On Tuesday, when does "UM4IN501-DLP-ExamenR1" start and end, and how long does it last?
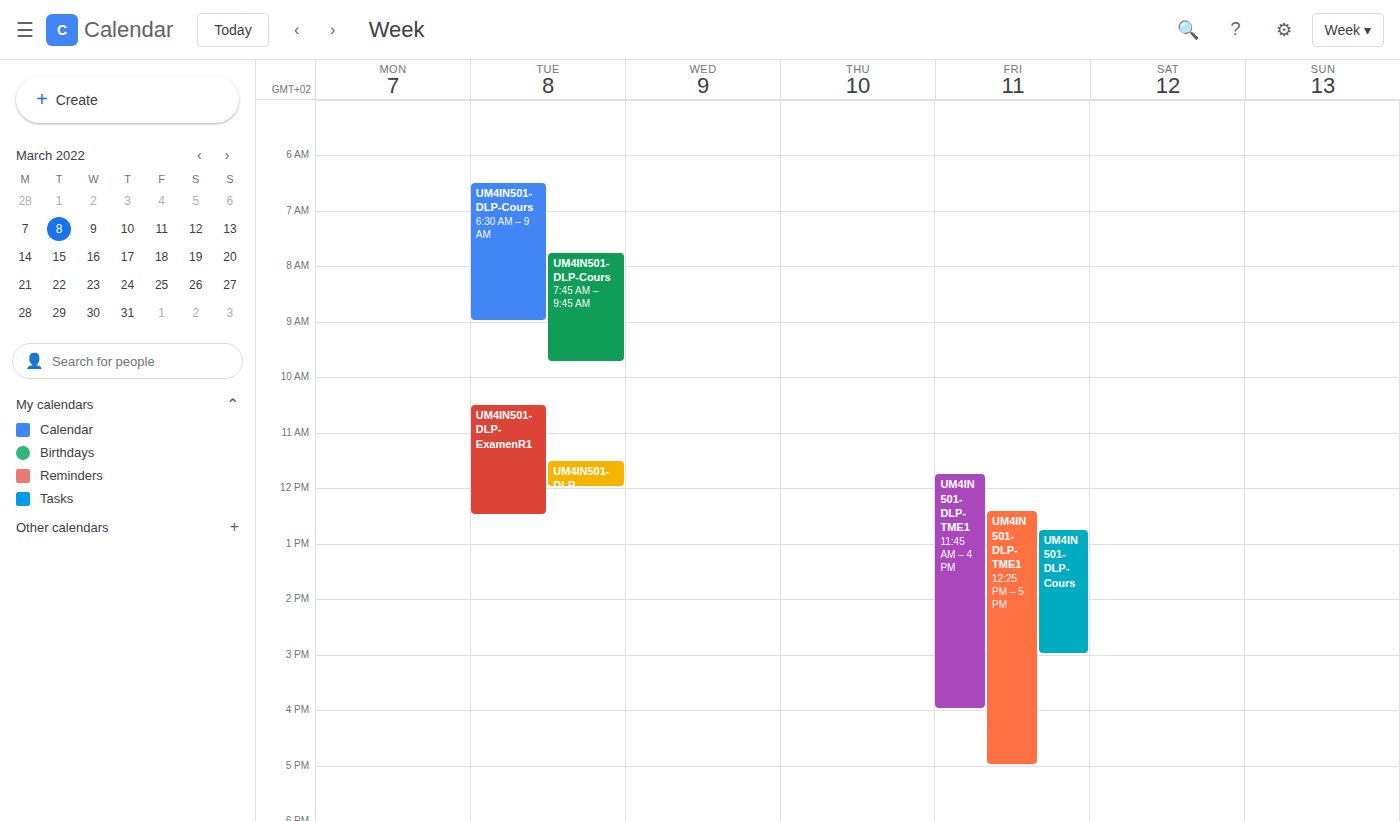
10:30 to 12:30, 2 hours